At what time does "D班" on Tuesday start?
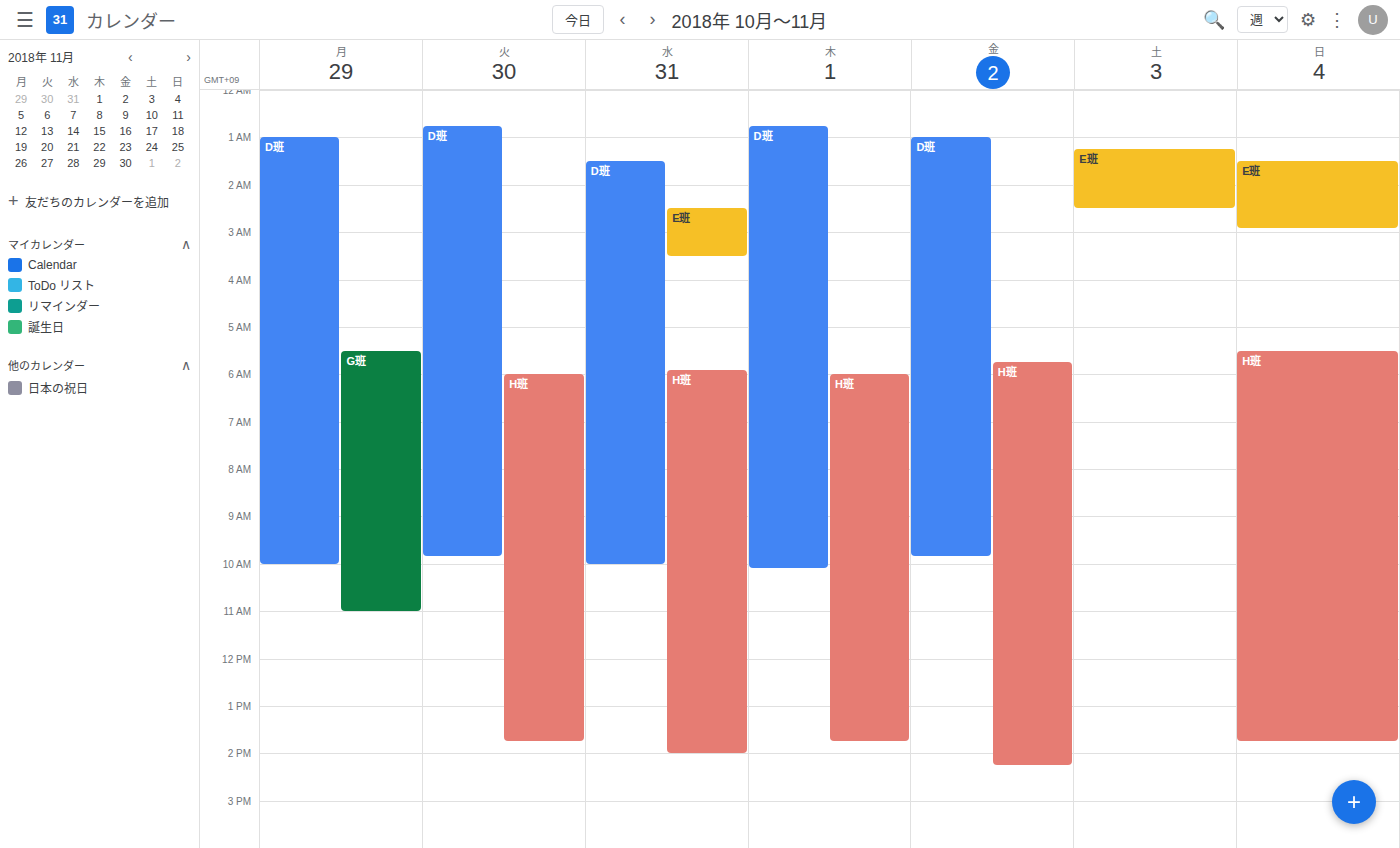
12:45 AM